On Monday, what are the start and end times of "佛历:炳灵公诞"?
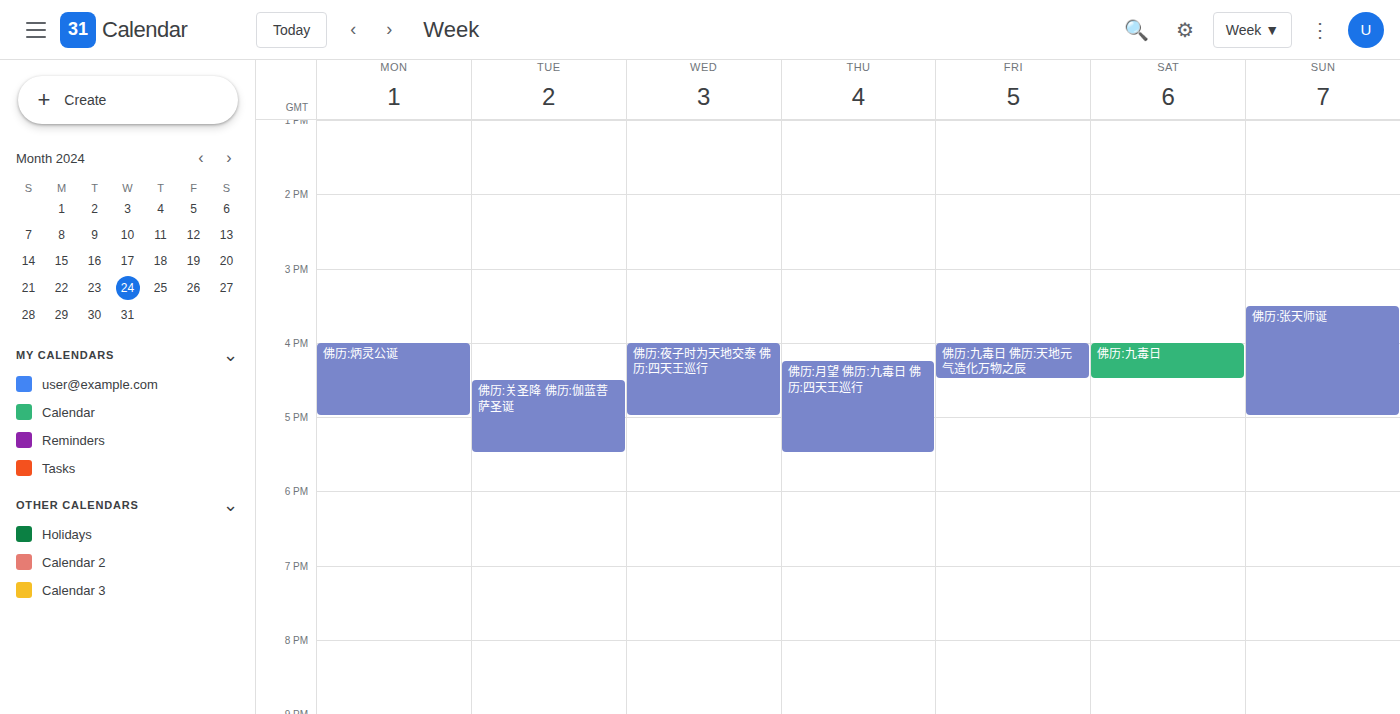
4:00 PM to 5:00 PM